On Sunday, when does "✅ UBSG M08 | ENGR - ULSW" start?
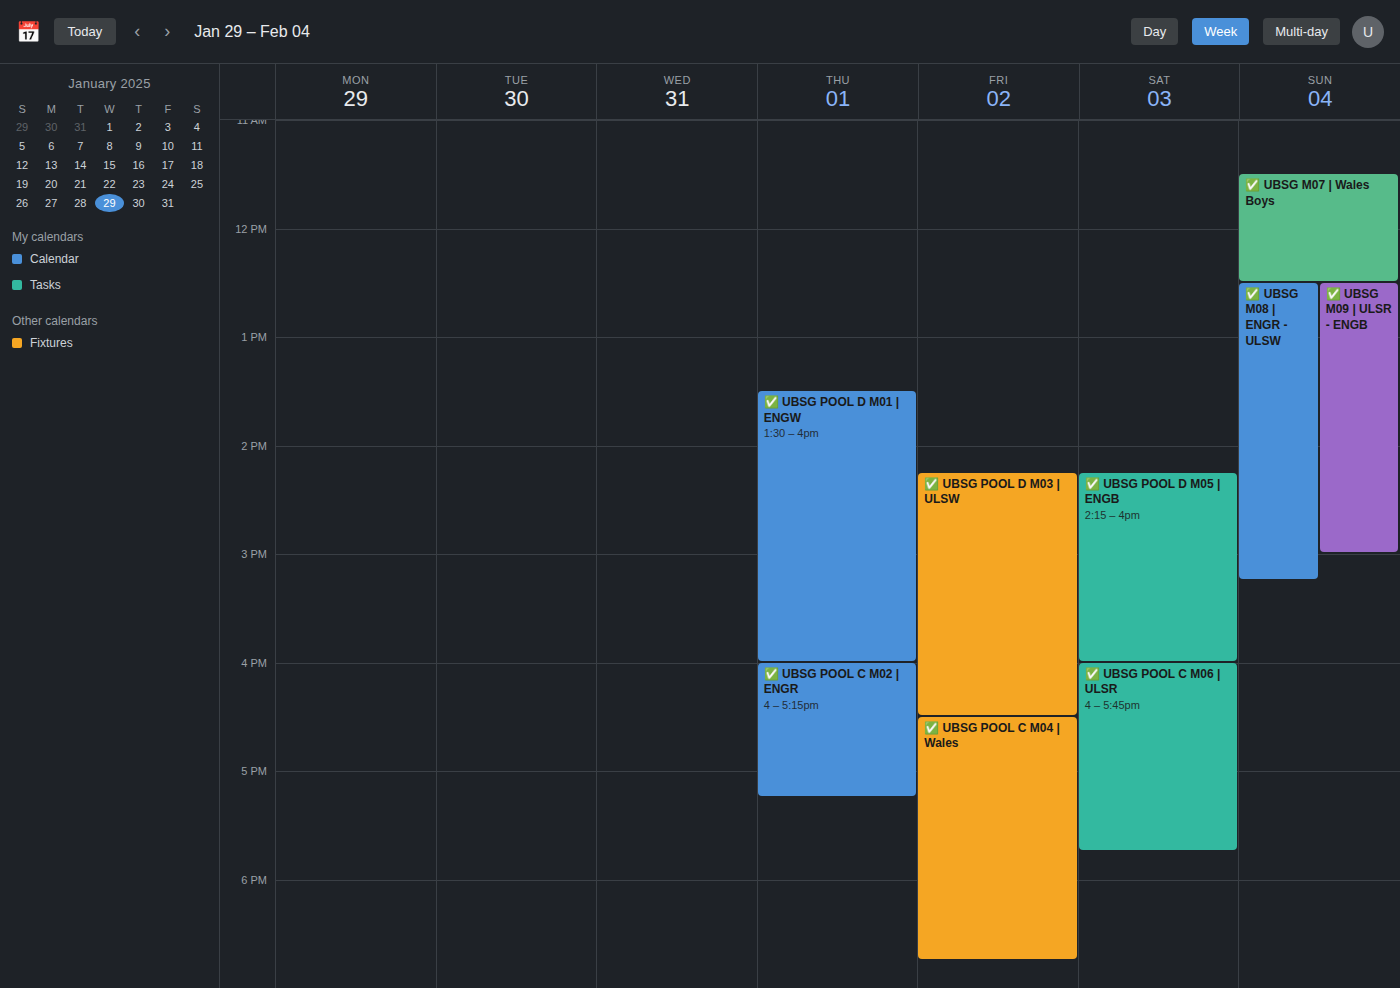
12:30 PM